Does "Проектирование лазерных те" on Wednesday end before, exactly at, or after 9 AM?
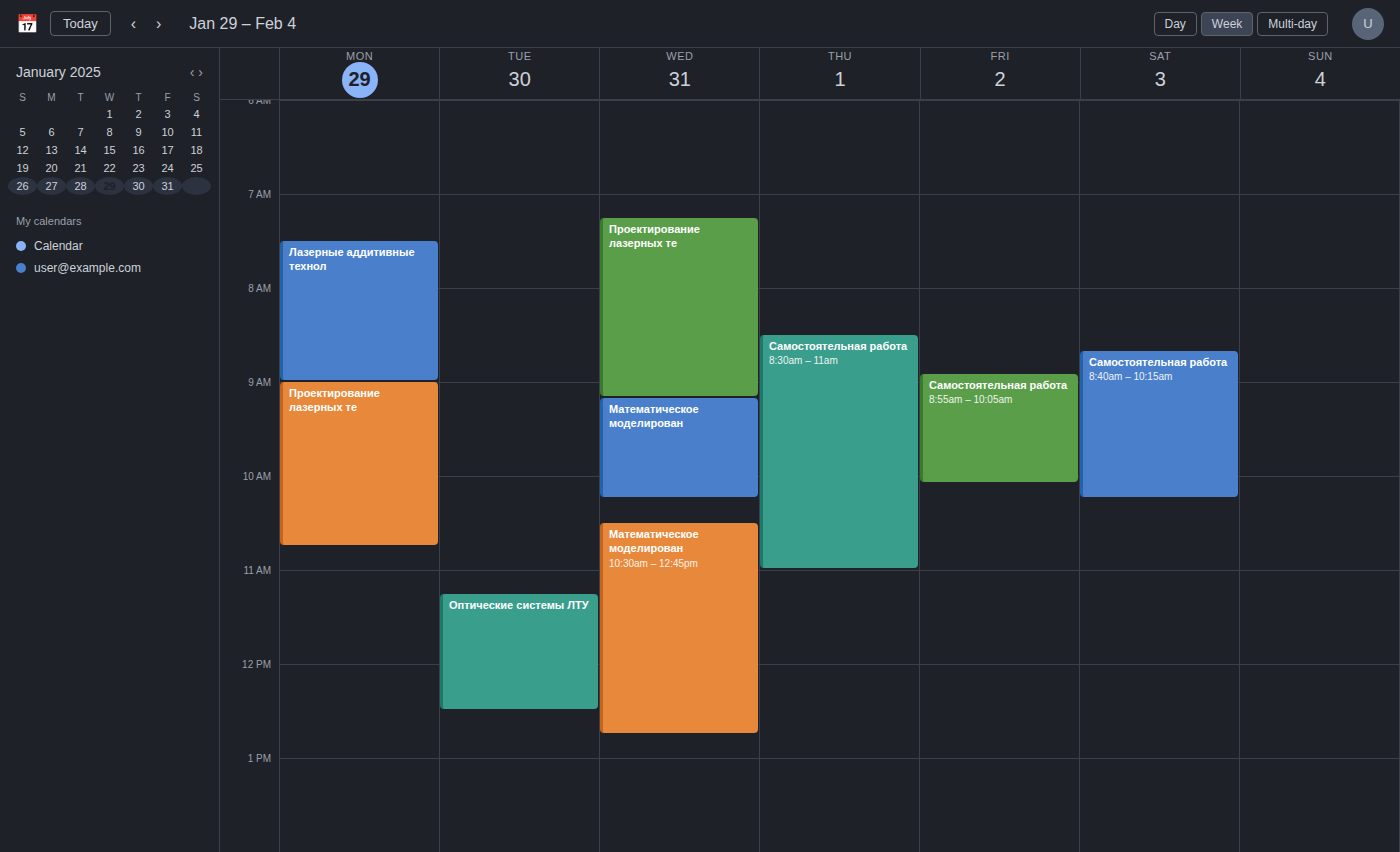
9:10 AM -- after 9 AM, 10 minutes below the 9 AM line.